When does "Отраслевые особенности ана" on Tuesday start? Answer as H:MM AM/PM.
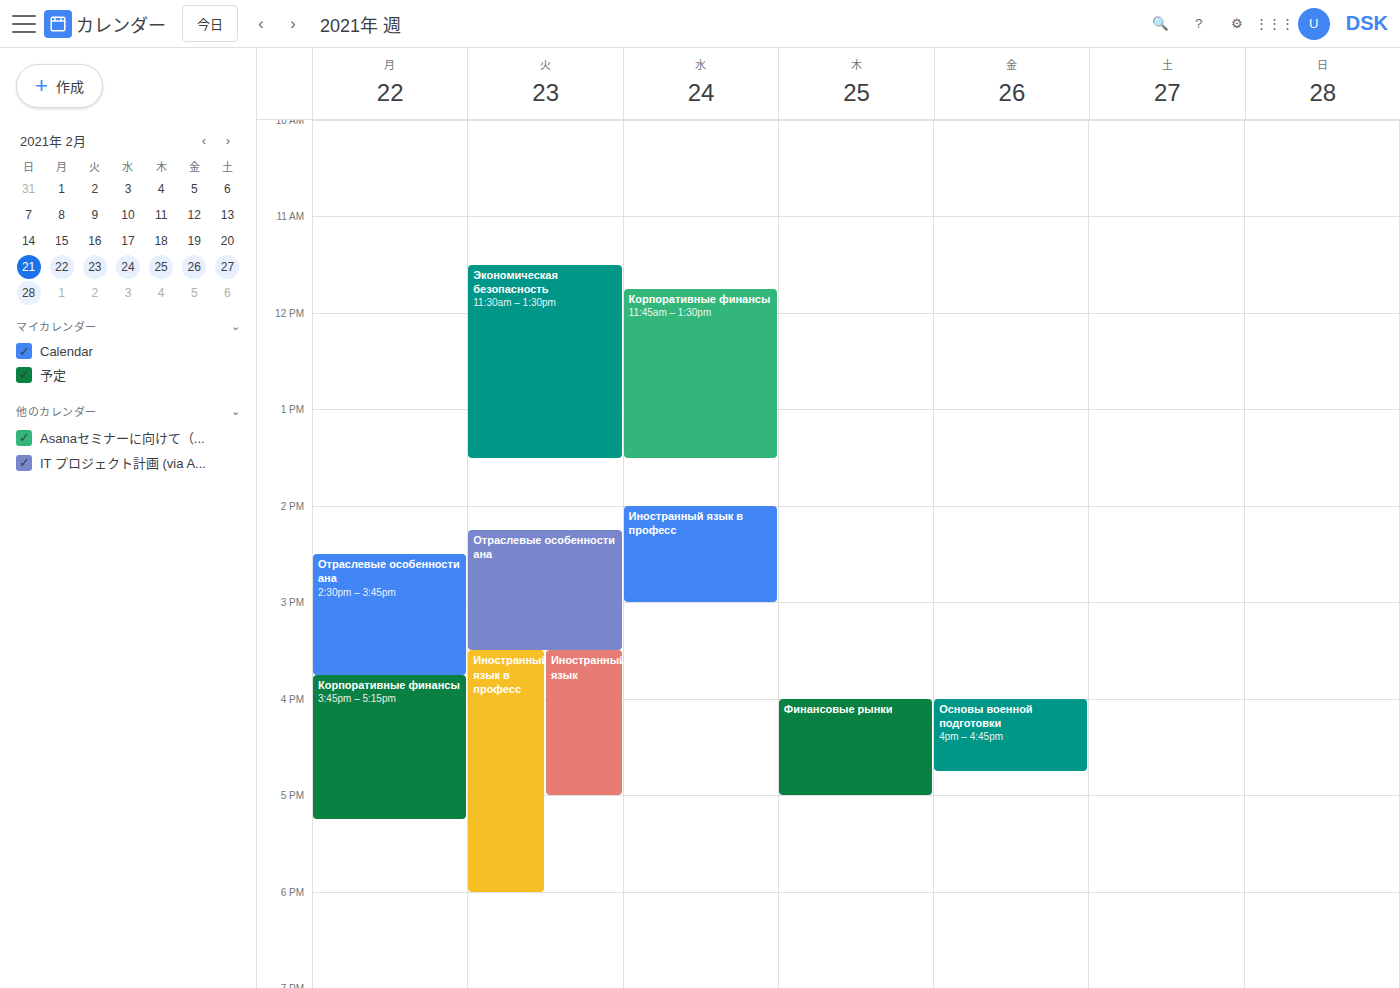
2:15 PM